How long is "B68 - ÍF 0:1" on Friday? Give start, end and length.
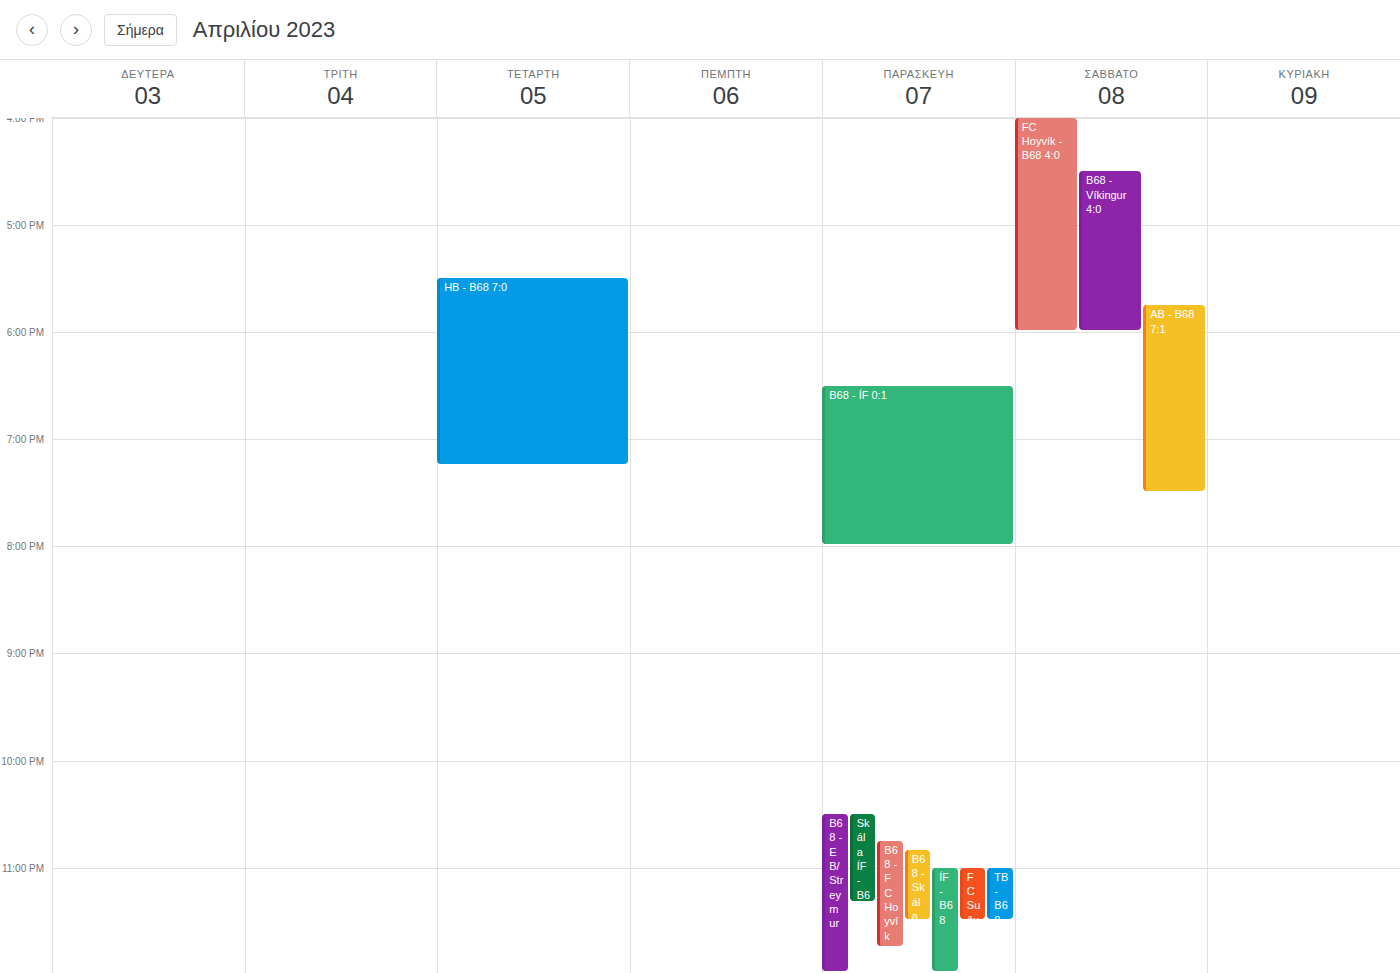
6:30 PM to 8:00 PM, 1 hour 30 minutes